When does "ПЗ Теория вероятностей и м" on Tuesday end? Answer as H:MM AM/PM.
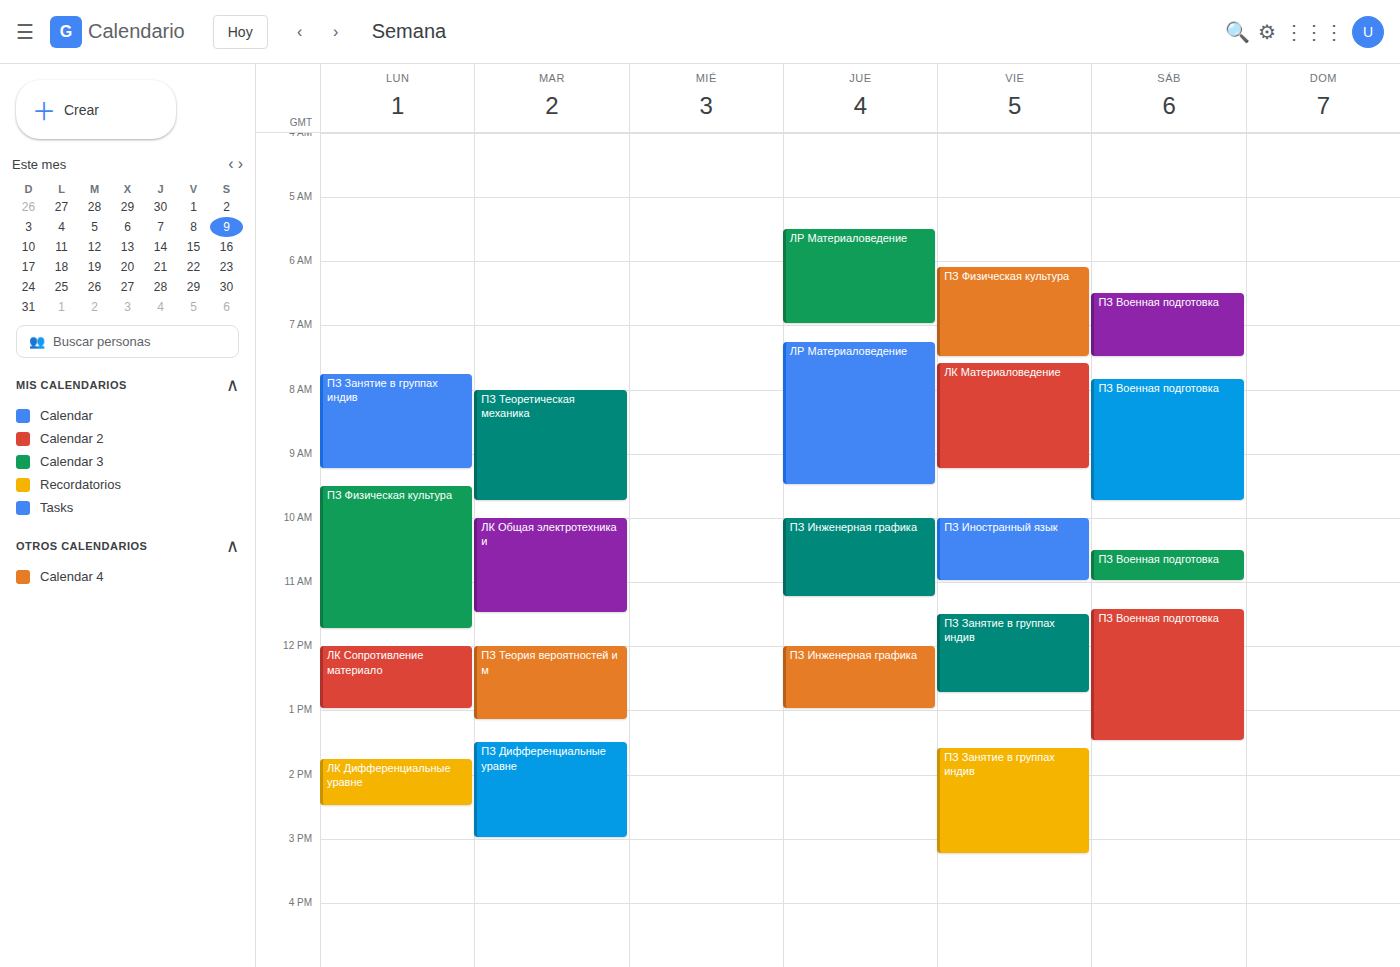
1:10 PM